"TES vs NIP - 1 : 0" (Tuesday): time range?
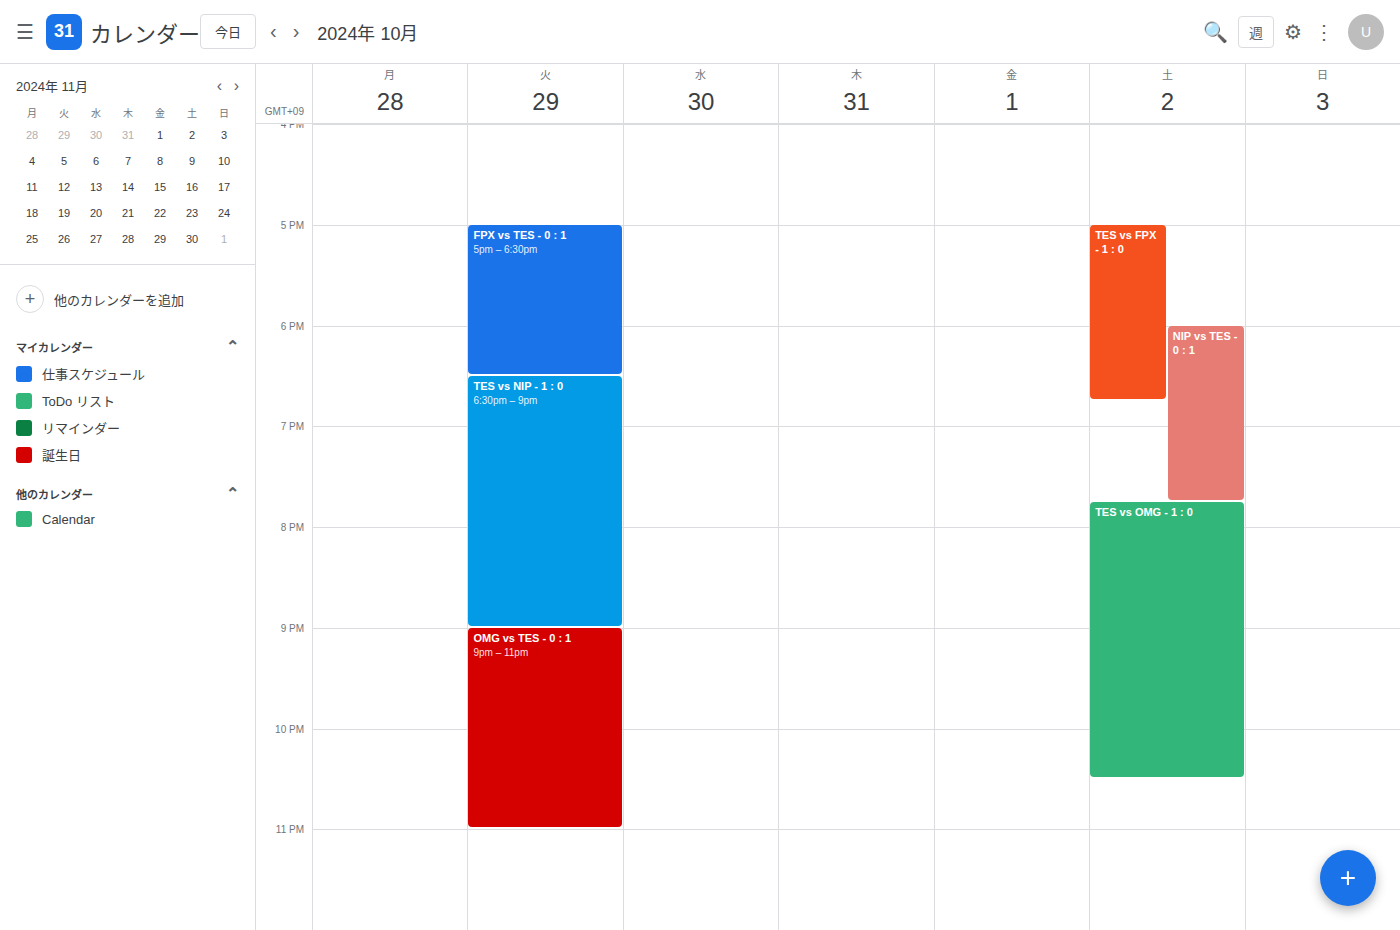
6:30 PM to 9:00 PM